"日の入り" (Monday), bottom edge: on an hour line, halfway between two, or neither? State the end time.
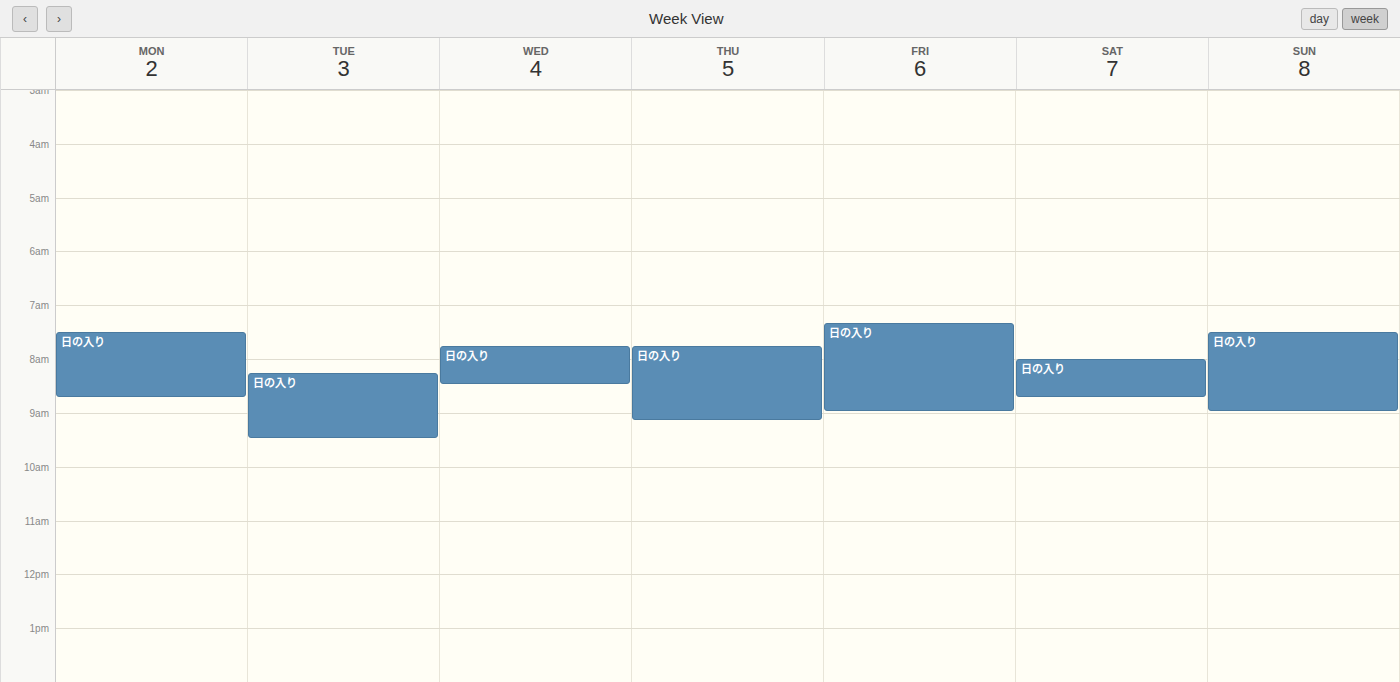
08:45 -- neither: three quarters of the way from the 08:00 line to the 09:00 line.